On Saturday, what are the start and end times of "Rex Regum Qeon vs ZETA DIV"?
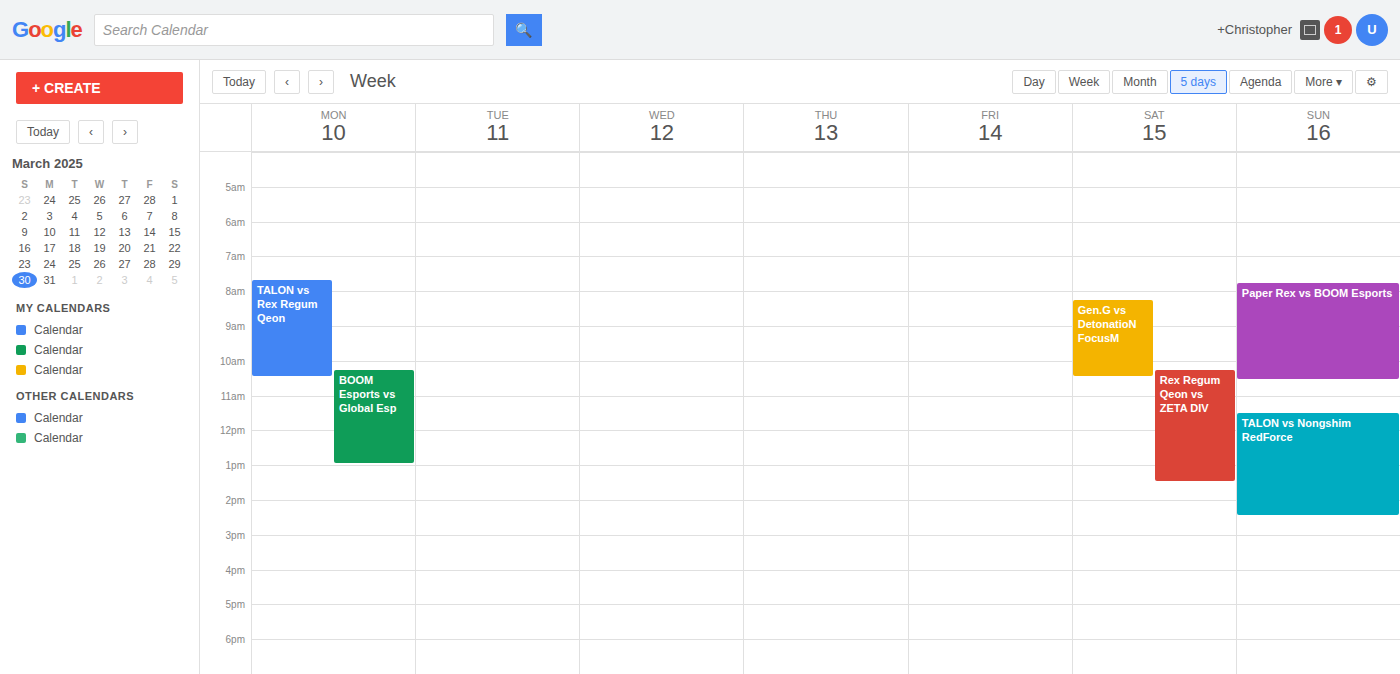
10:15 AM to 1:30 PM